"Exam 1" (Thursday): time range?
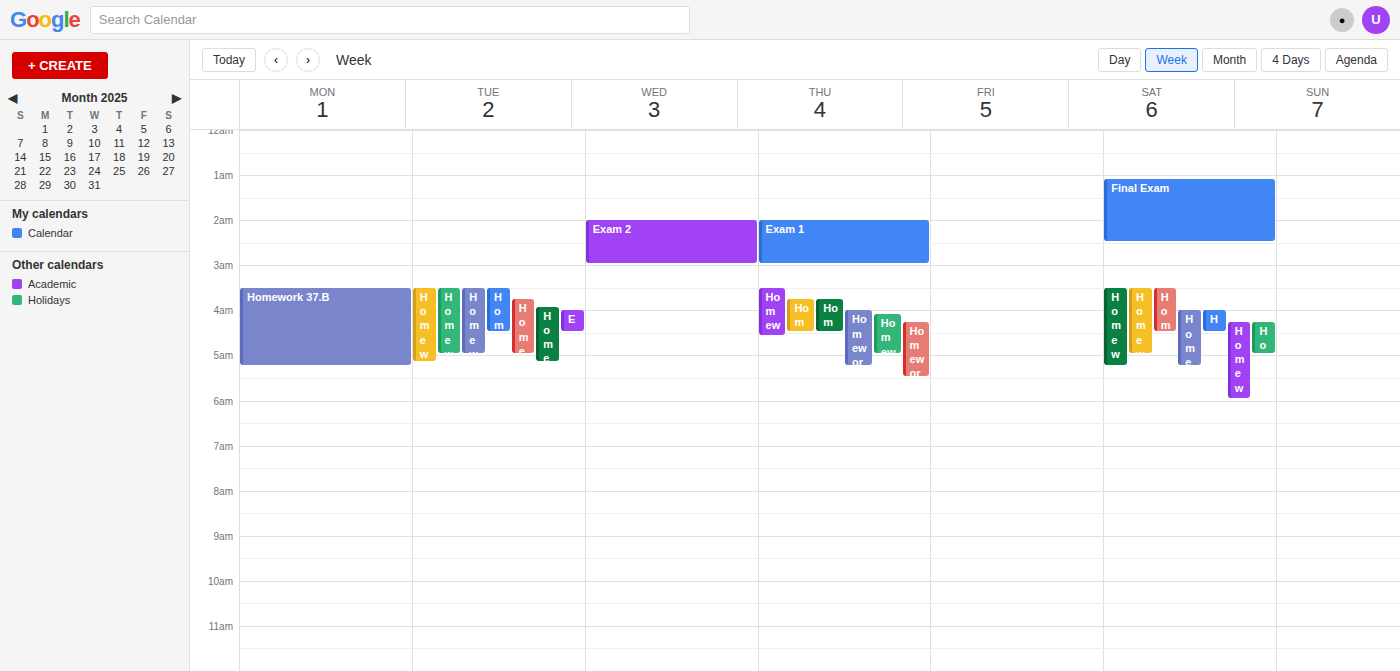
2:00 AM to 3:00 AM